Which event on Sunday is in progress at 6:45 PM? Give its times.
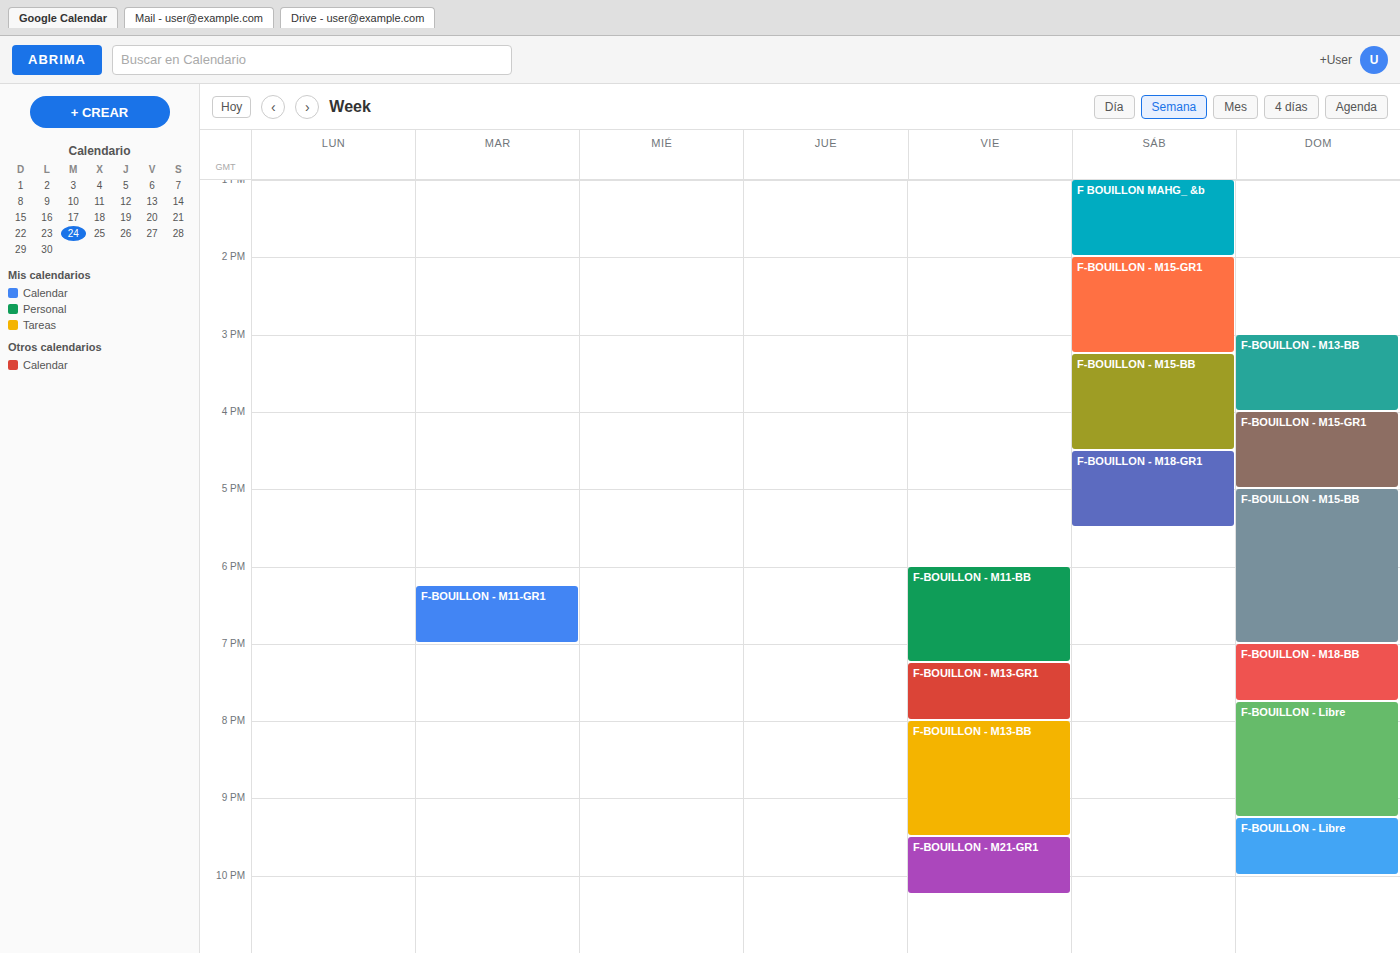
"F-BOUILLON - M15-BB", 5:00 PM to 7:00 PM